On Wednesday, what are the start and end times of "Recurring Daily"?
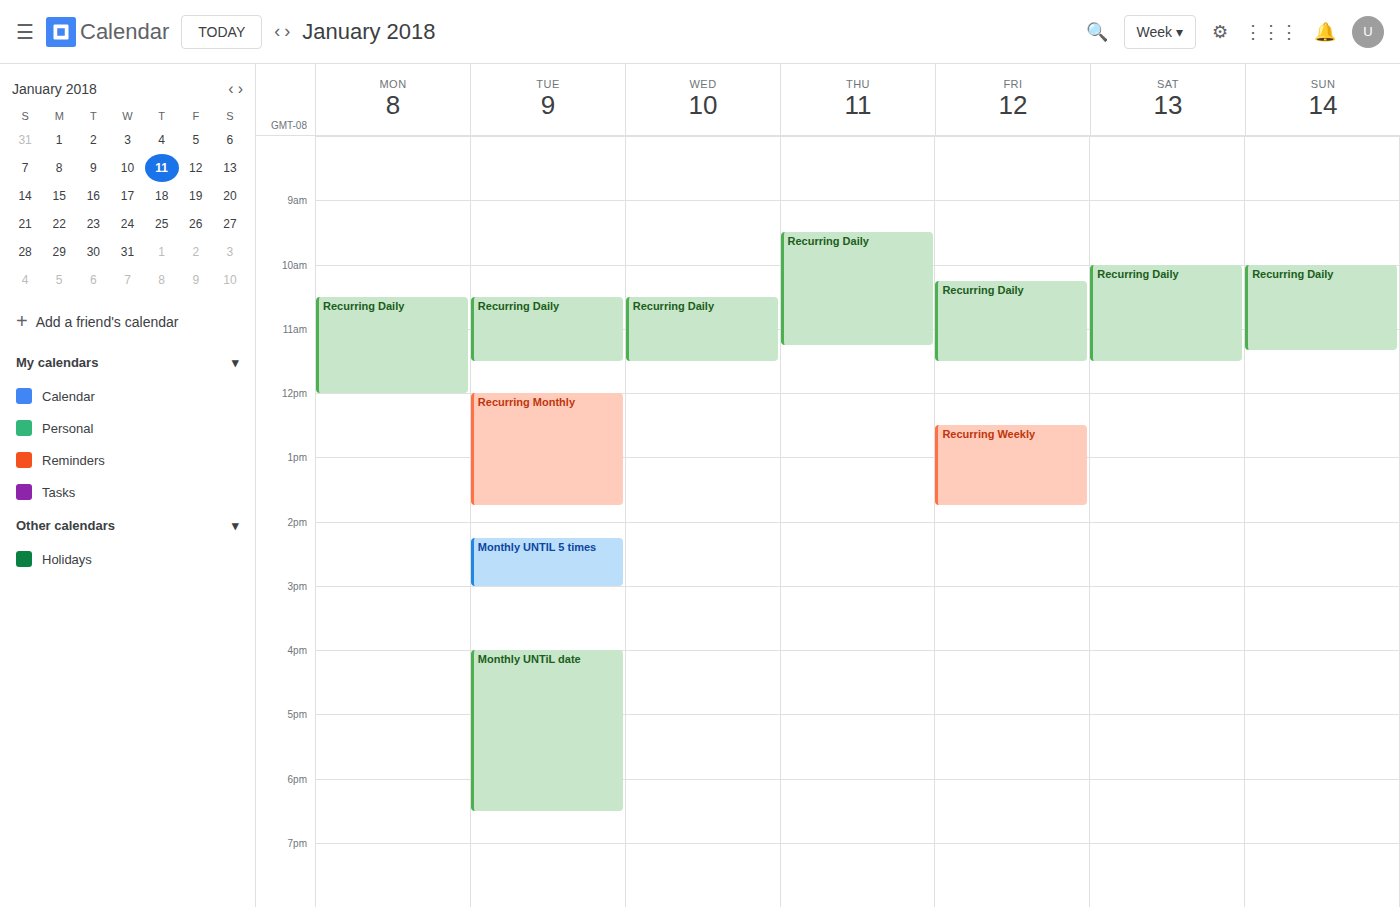
10:30 AM to 11:30 AM